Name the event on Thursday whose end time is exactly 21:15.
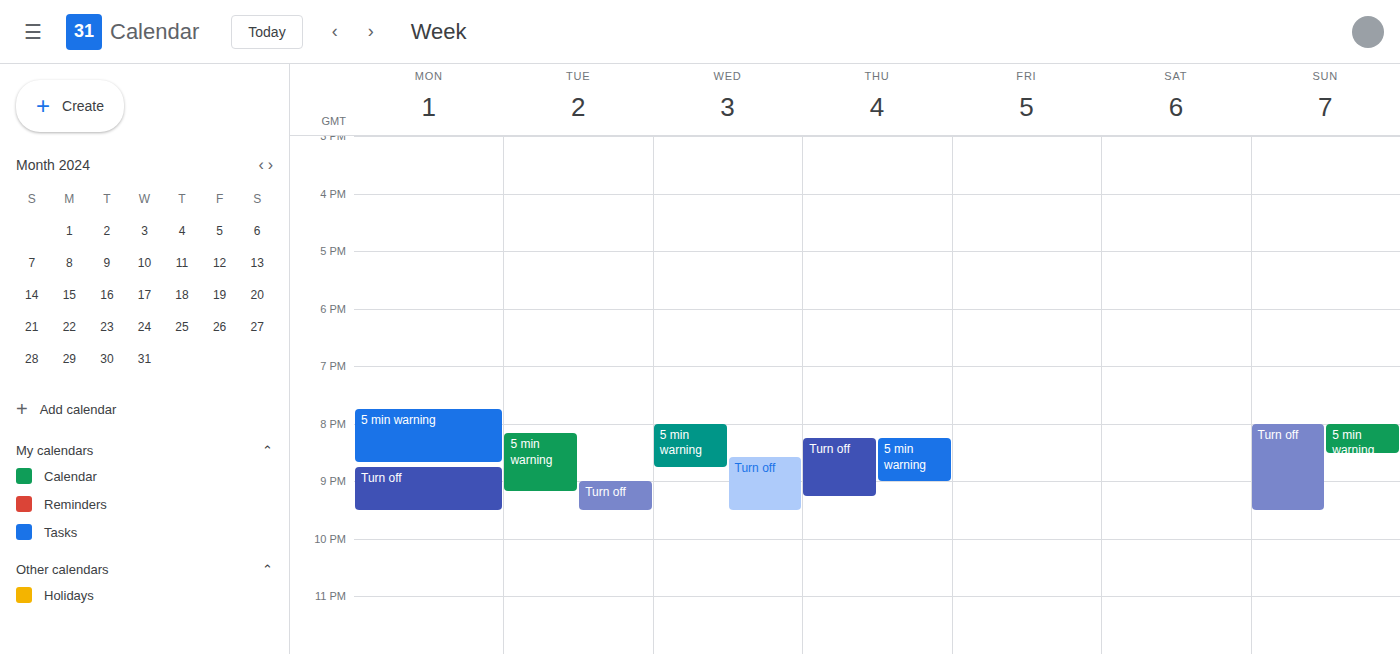
"Turn off"